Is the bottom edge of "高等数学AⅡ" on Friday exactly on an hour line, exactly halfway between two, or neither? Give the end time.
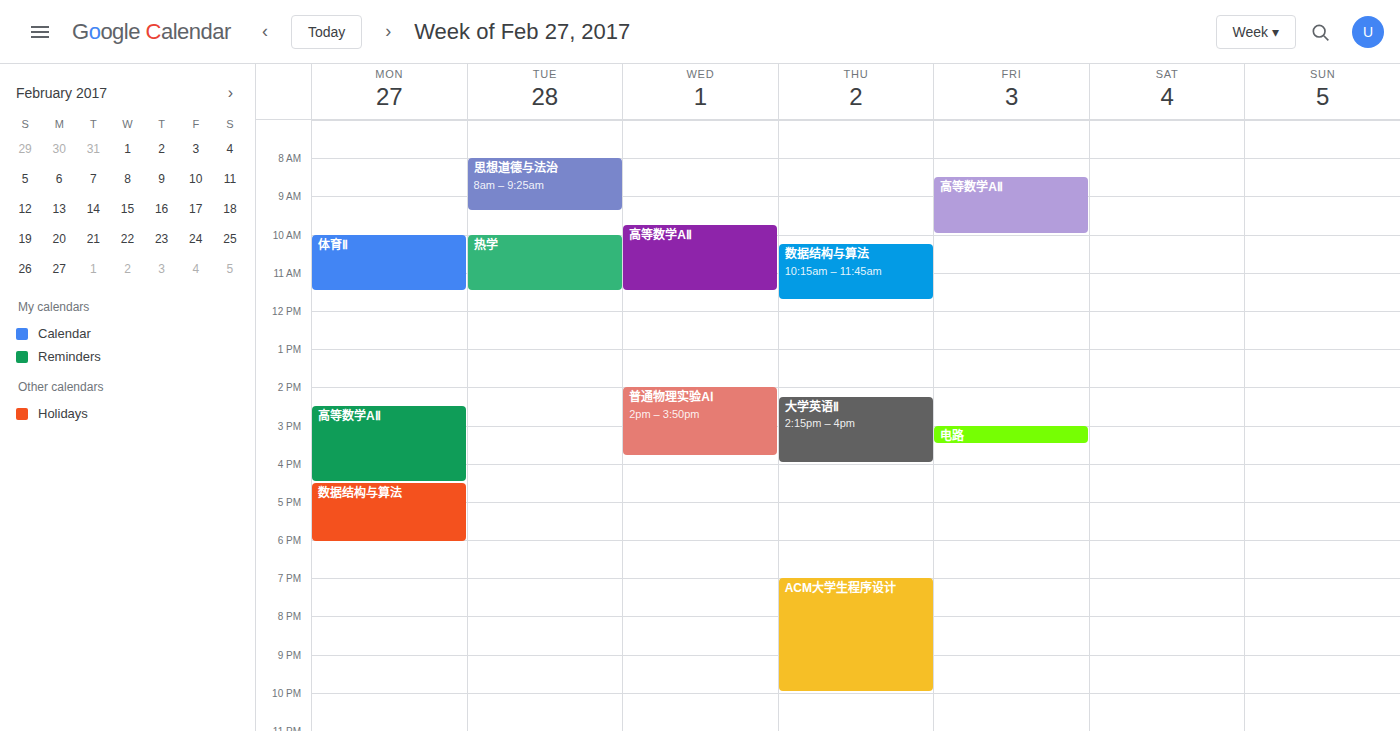
10:00 AM -- exactly on the 10 AM line.